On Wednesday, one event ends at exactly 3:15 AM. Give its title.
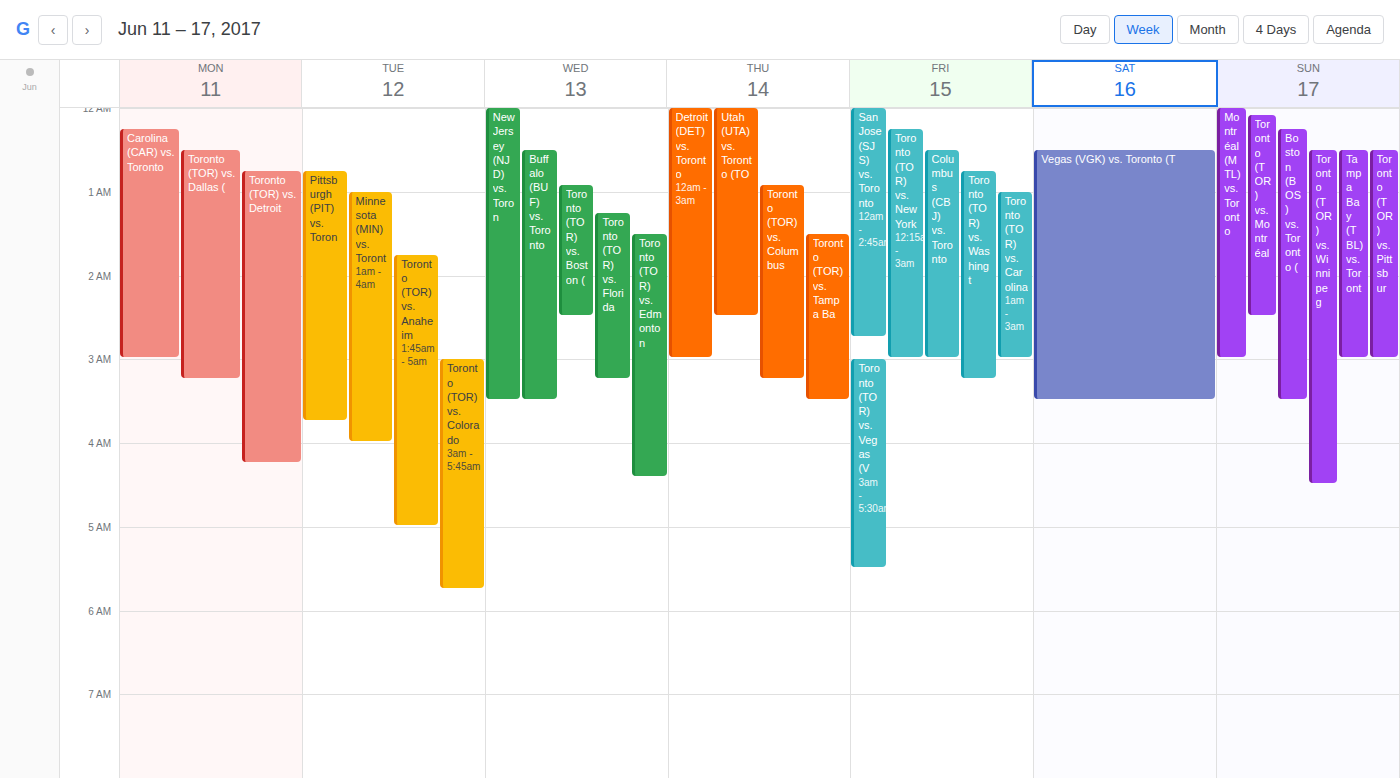
"Toronto (TOR) vs. Florida"